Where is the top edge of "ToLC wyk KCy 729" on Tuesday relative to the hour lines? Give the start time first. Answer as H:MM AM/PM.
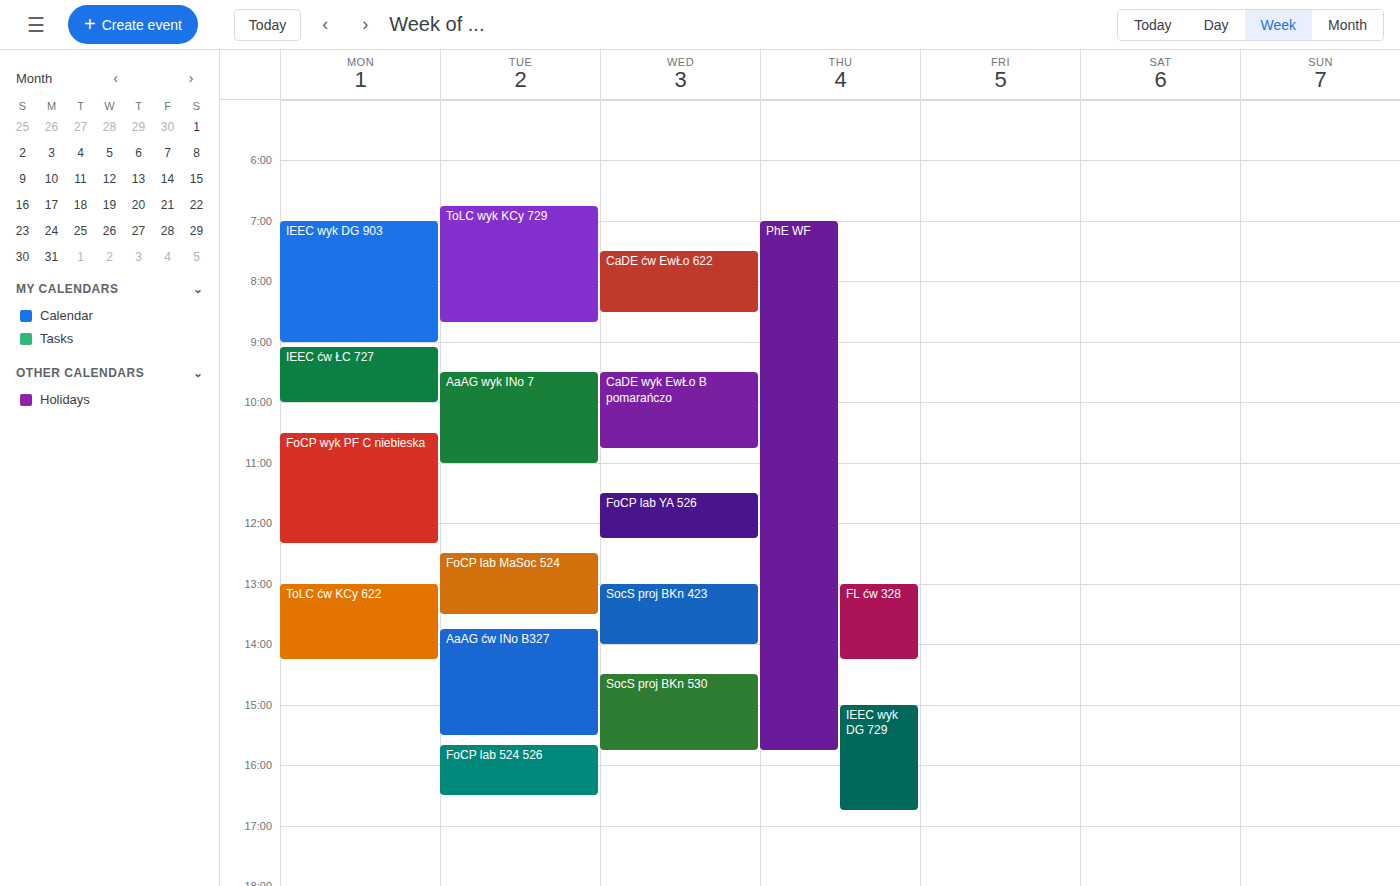
6:45 AM -- neither: three quarters of the way from the 6 AM line to the 7 AM line.